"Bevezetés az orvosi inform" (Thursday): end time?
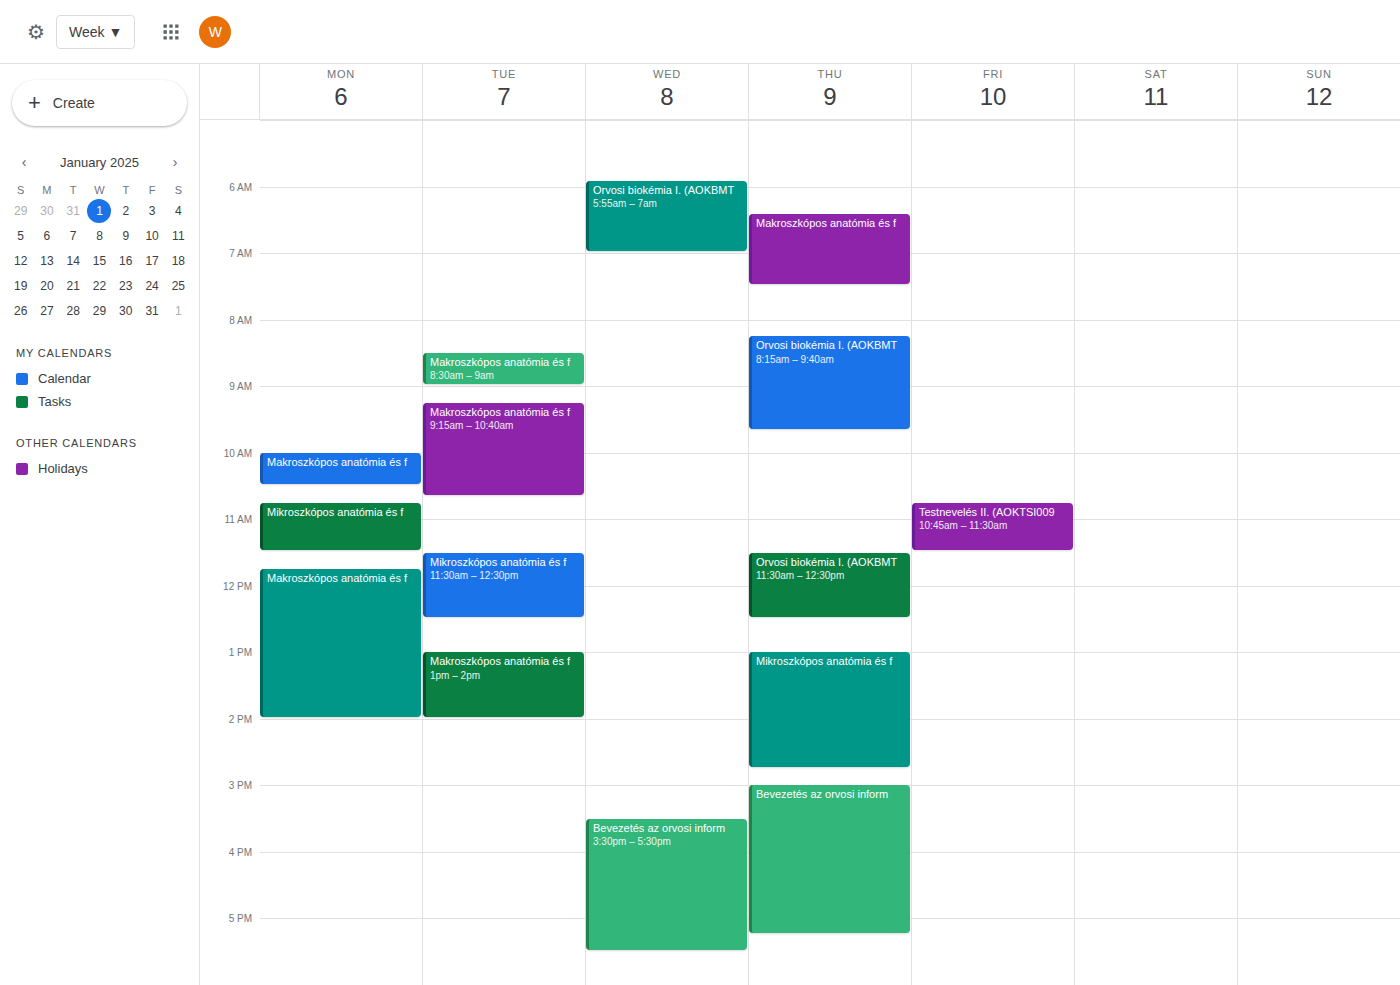
5:15 PM